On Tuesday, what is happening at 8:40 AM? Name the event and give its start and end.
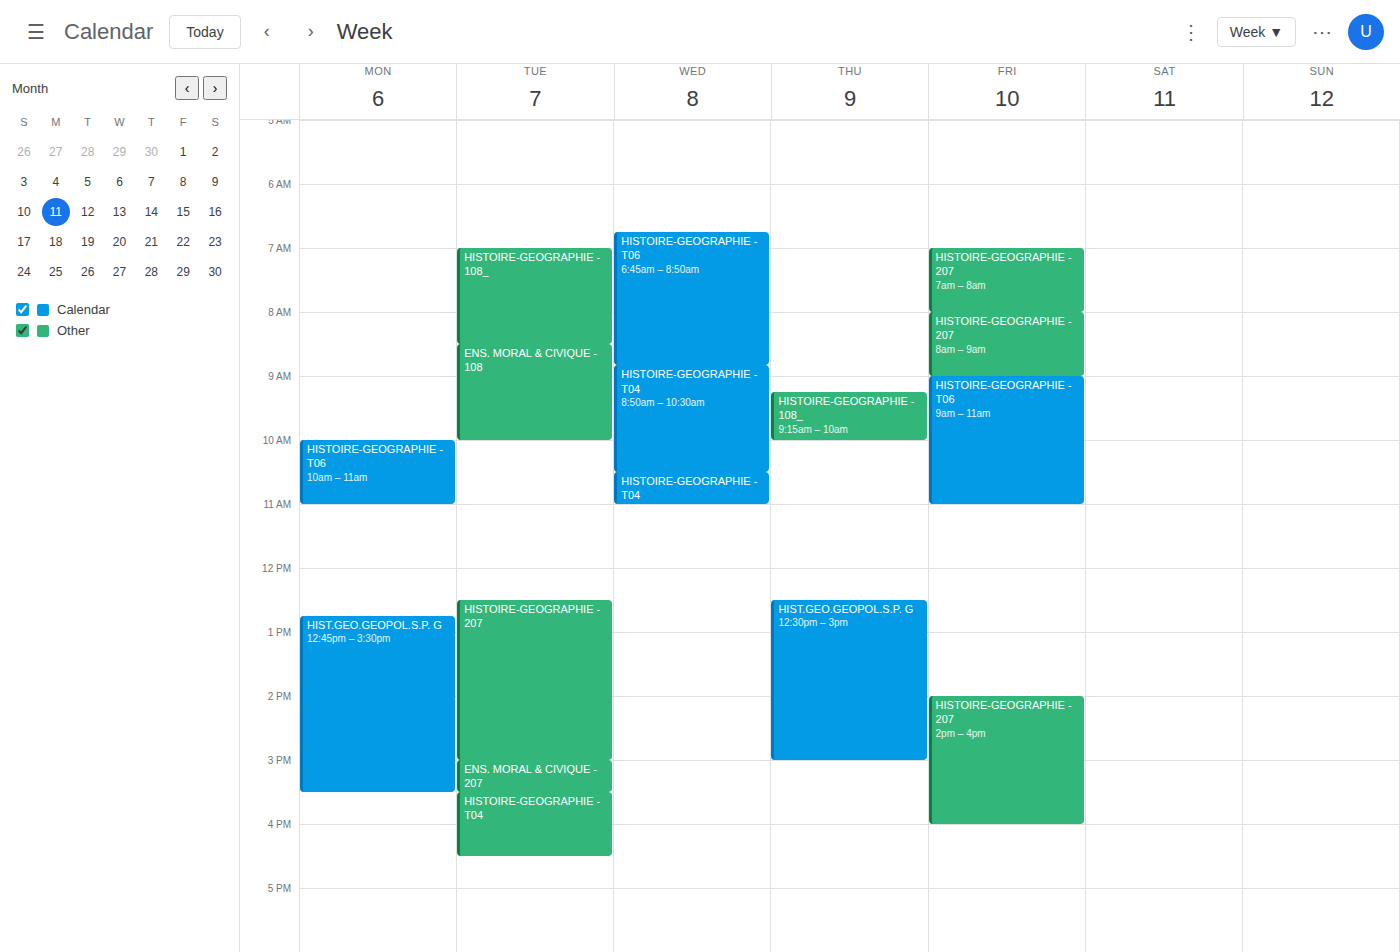
"ENS. MORAL & CIVIQUE - 108", 8:30 AM to 10:00 AM